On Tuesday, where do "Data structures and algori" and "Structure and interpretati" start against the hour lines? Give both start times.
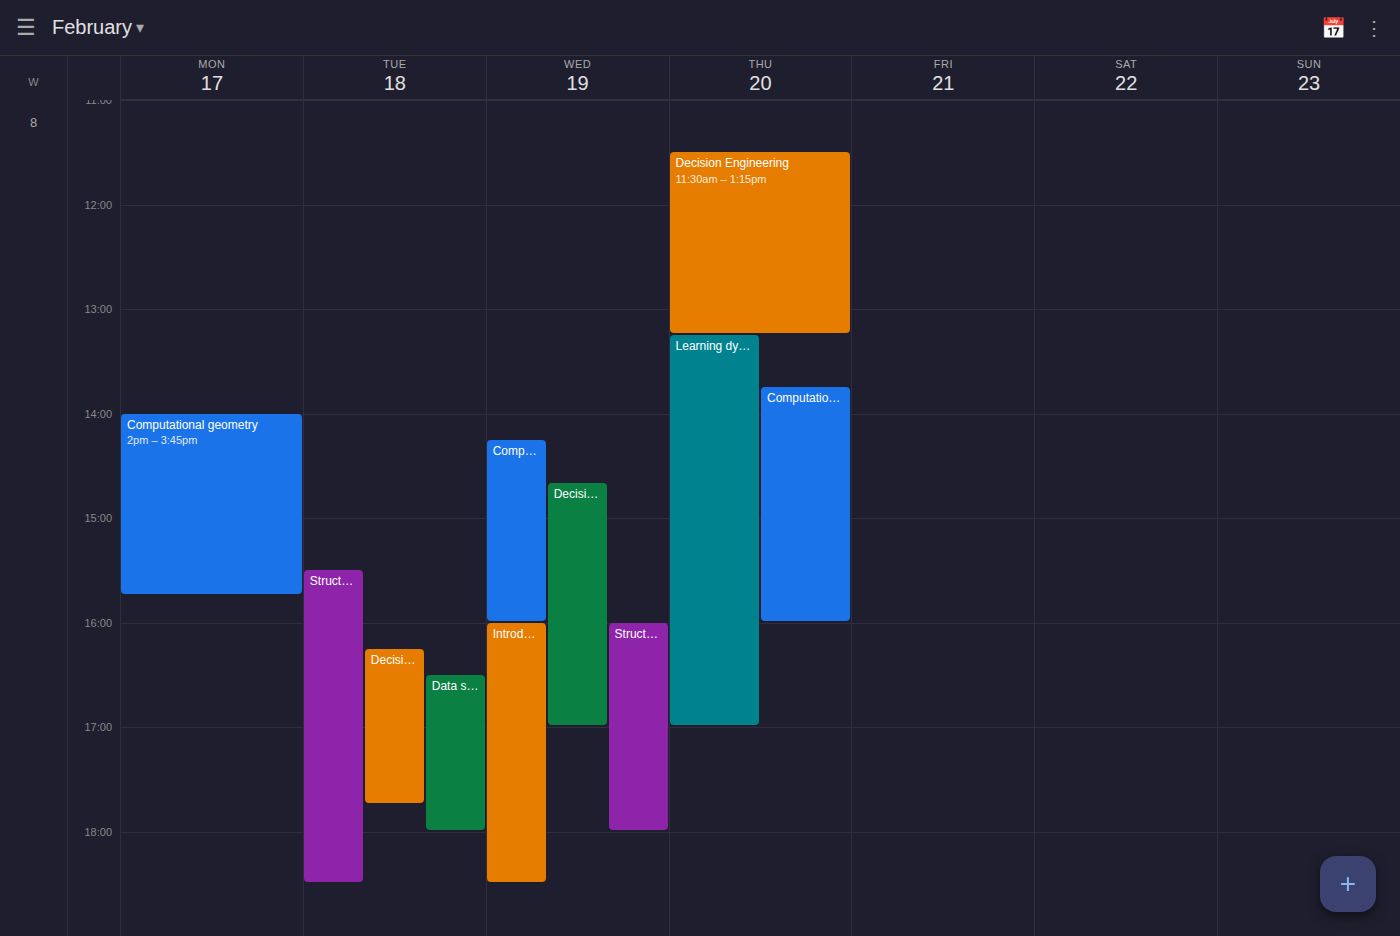
"Data structures and algori": 4:30 PM, halfway between the 4 PM and 5 PM lines. "Structure and interpretati": 3:30 PM, halfway between the 3 PM and 4 PM lines.